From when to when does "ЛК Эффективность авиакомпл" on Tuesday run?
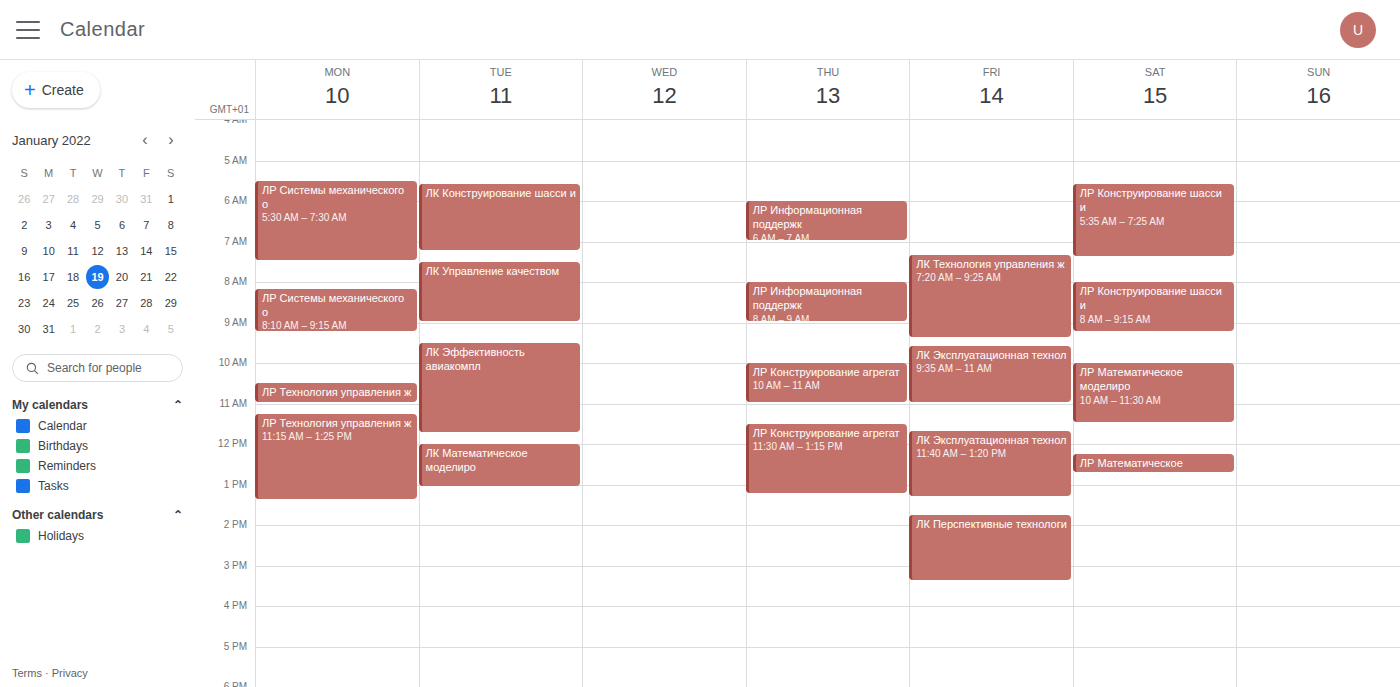
9:30 AM to 11:45 AM